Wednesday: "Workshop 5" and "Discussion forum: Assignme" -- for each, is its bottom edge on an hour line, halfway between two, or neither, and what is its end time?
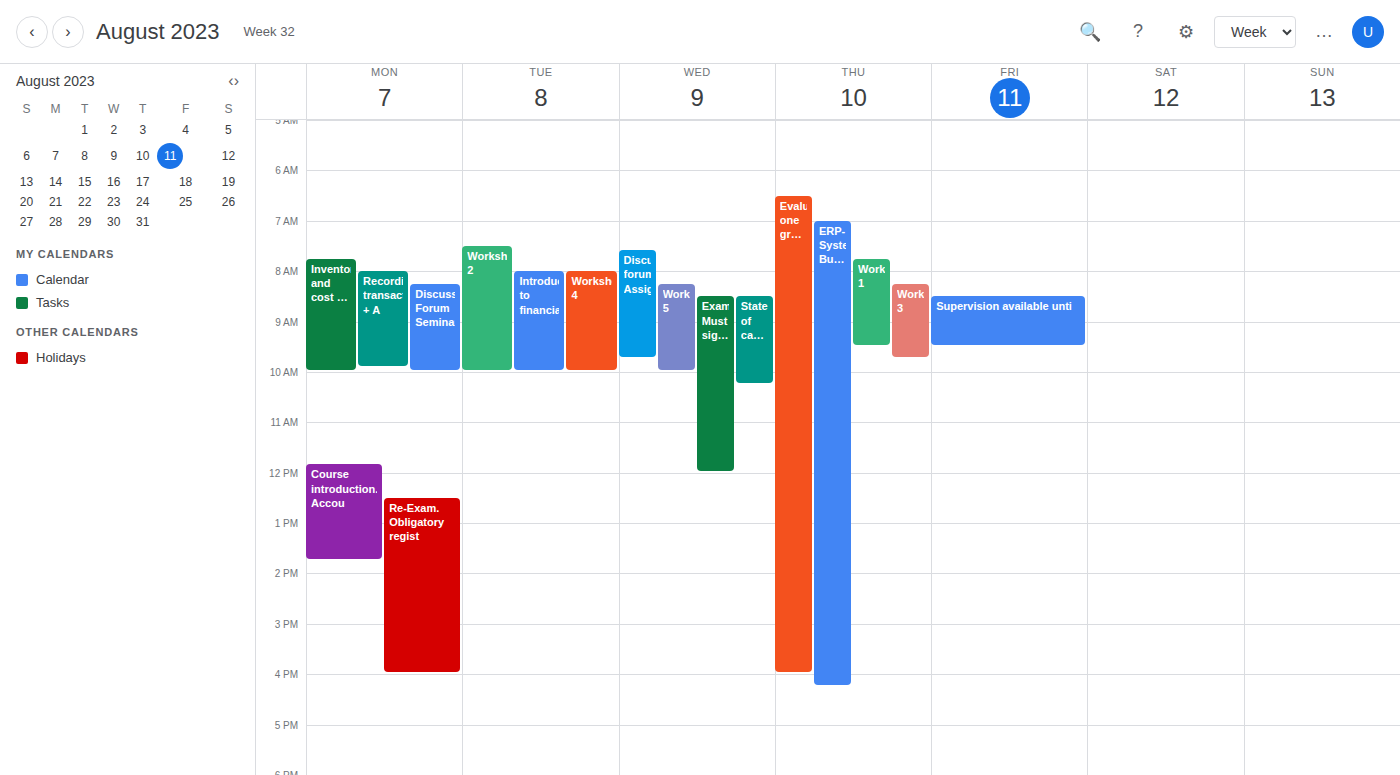
"Workshop 5": 10:00 AM, exactly on the 10 AM line. "Discussion forum: Assignme": 9:45 AM, neither: three quarters of the way from the 9 AM line to the 10 AM line.